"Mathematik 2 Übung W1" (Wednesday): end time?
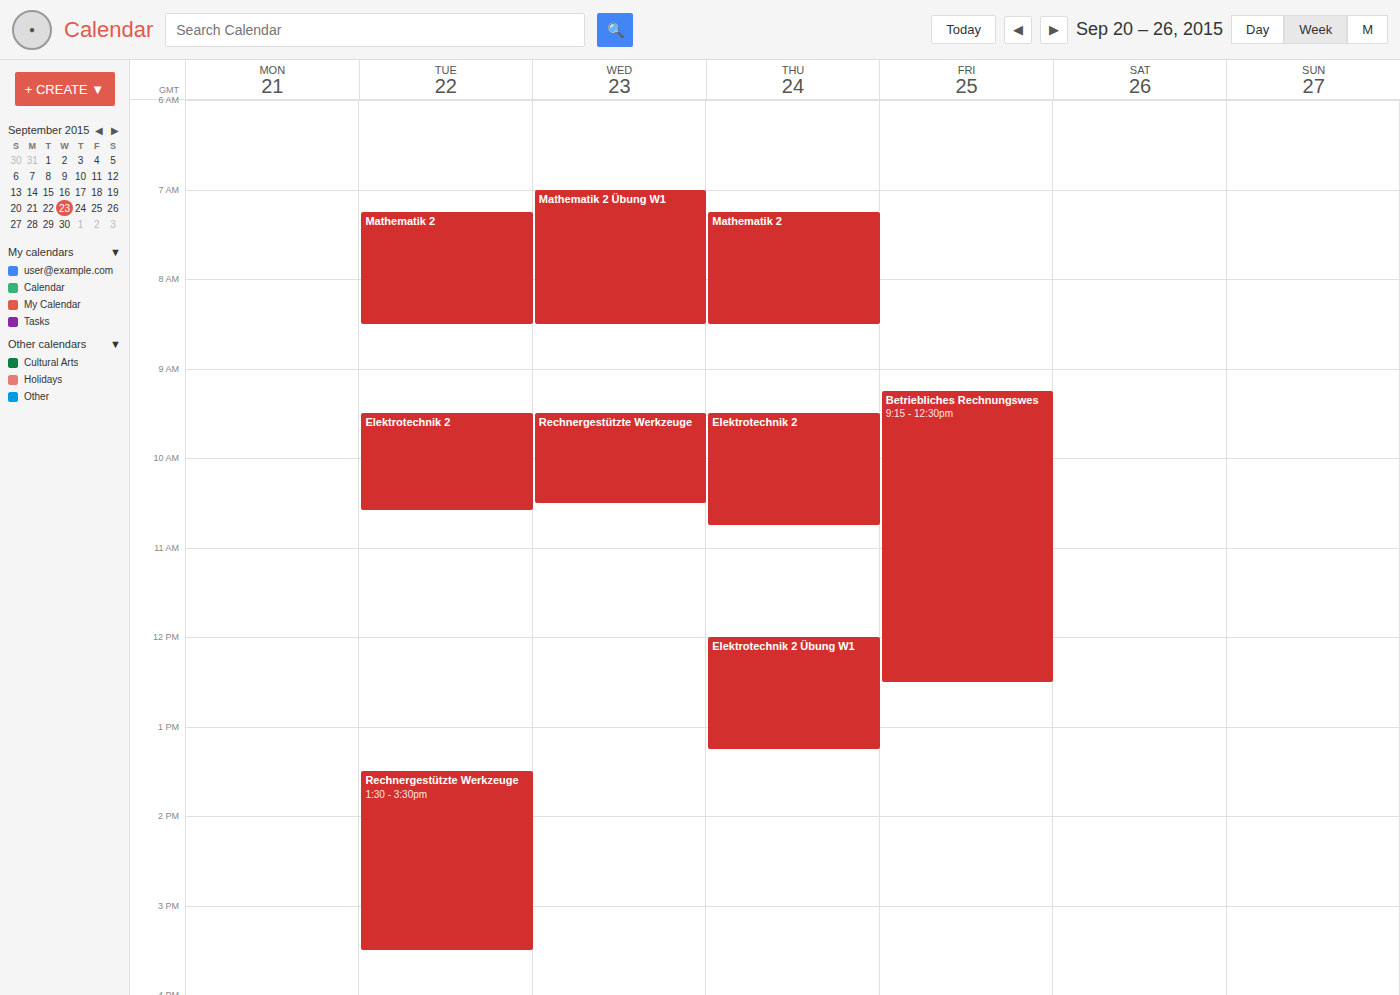
8:30 AM